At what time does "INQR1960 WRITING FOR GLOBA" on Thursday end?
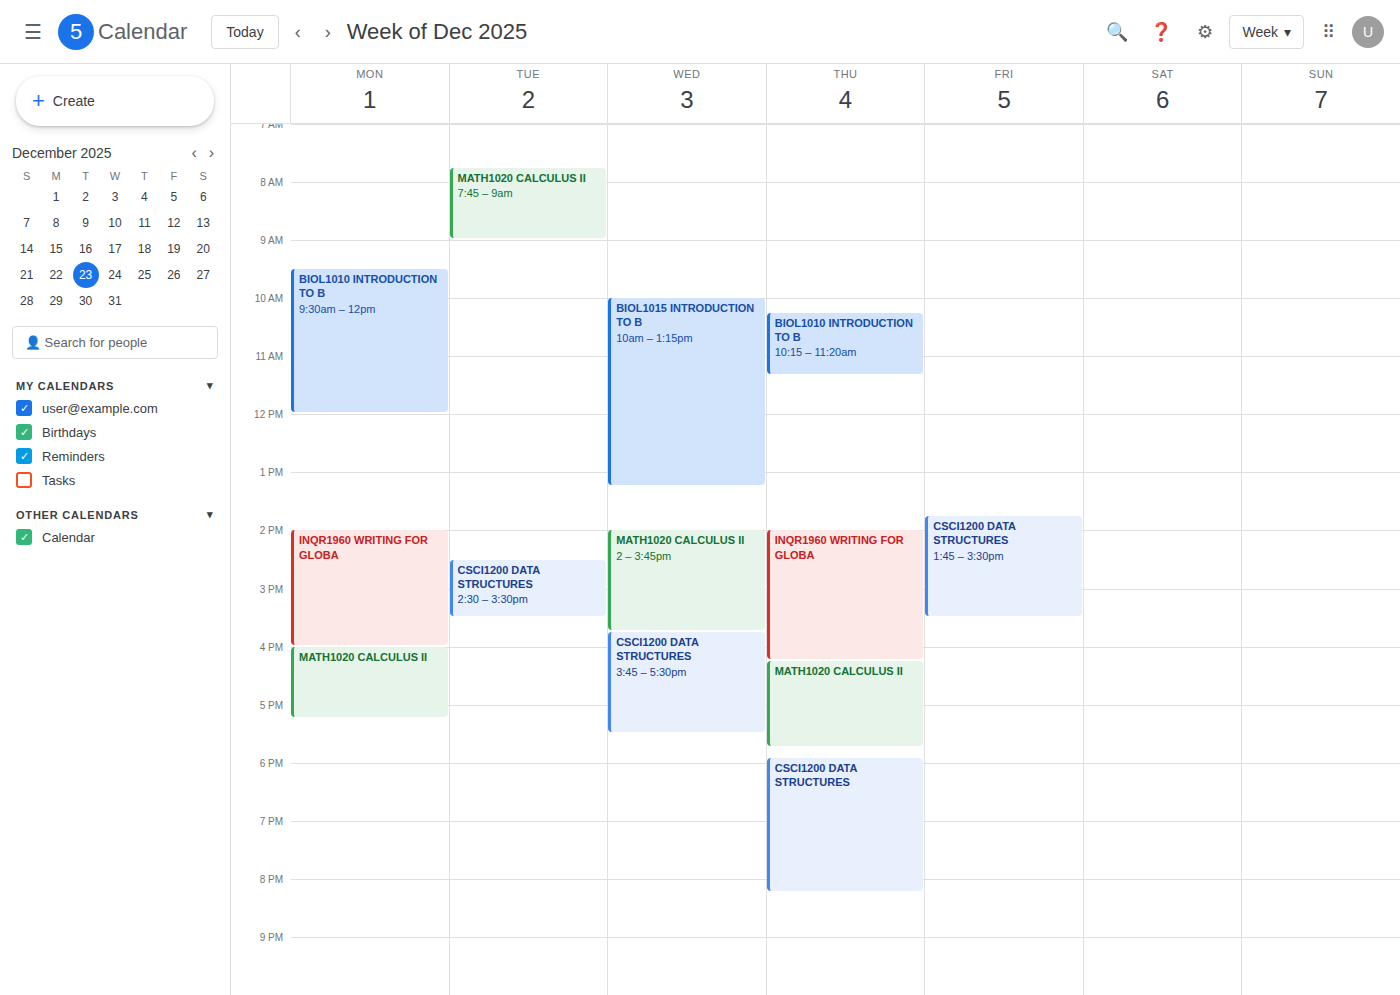
4:15 PM